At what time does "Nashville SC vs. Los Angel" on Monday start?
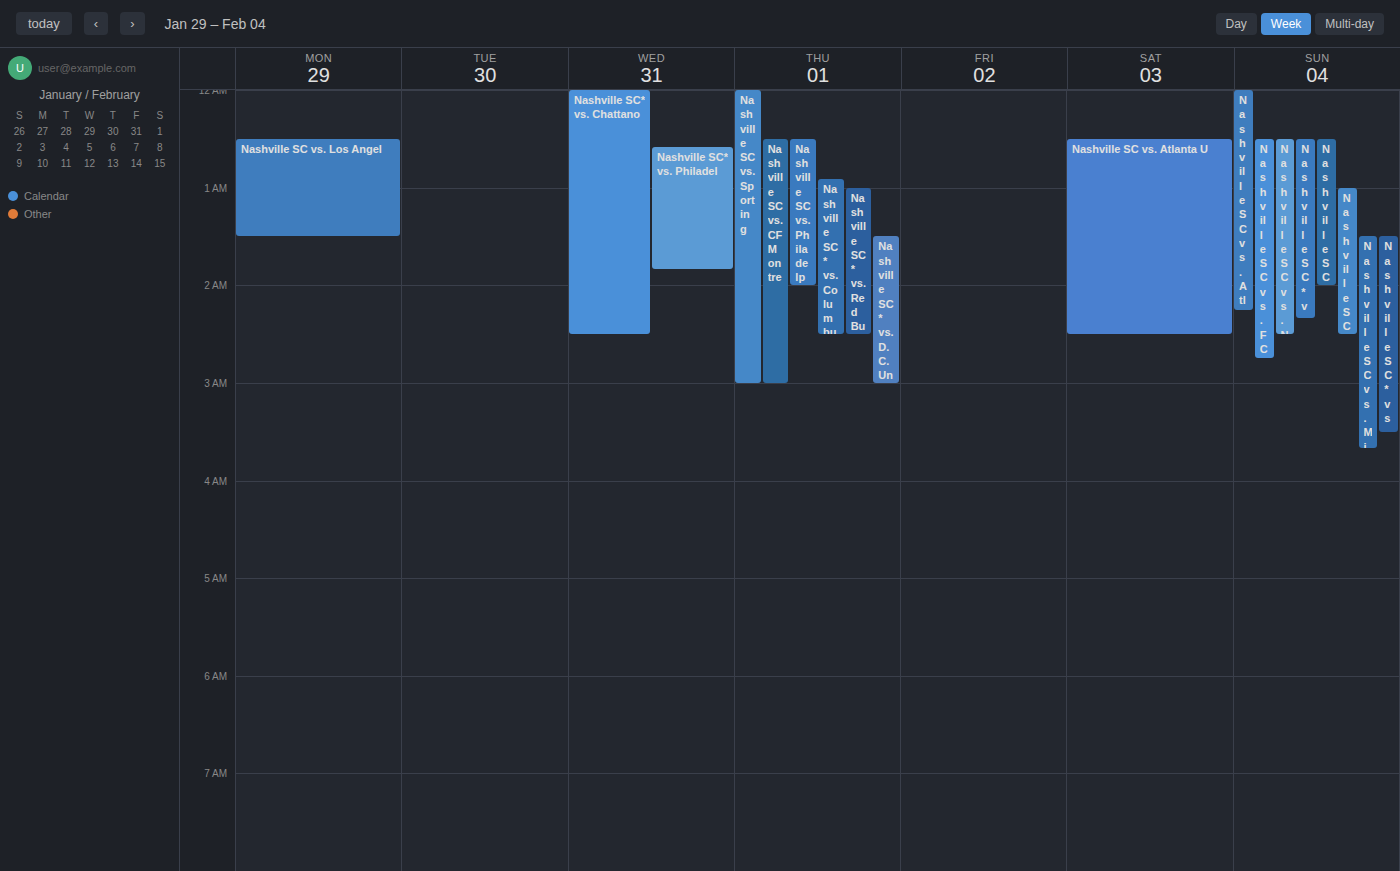
12:30 AM